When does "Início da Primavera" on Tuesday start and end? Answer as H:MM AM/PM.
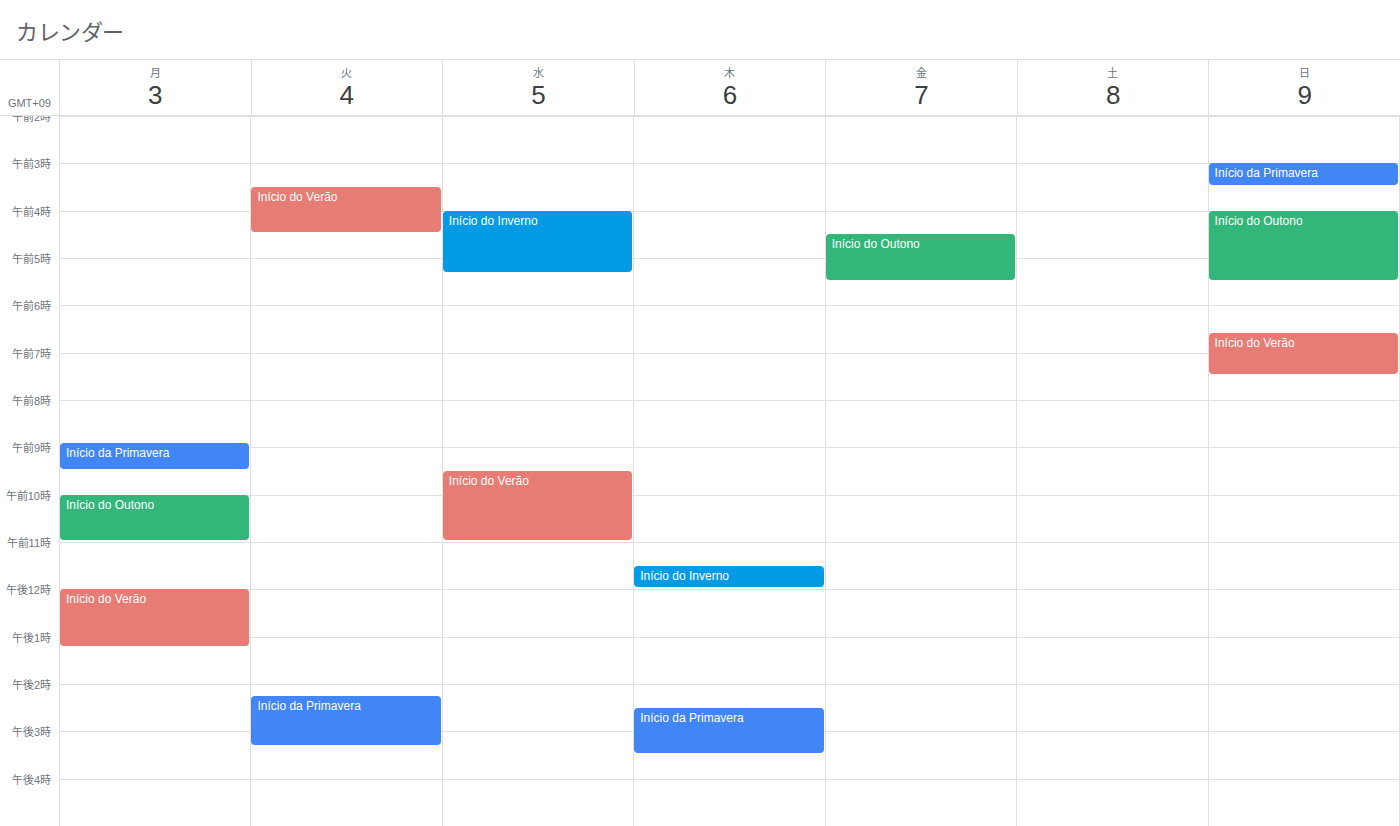
2:15 PM to 3:20 PM